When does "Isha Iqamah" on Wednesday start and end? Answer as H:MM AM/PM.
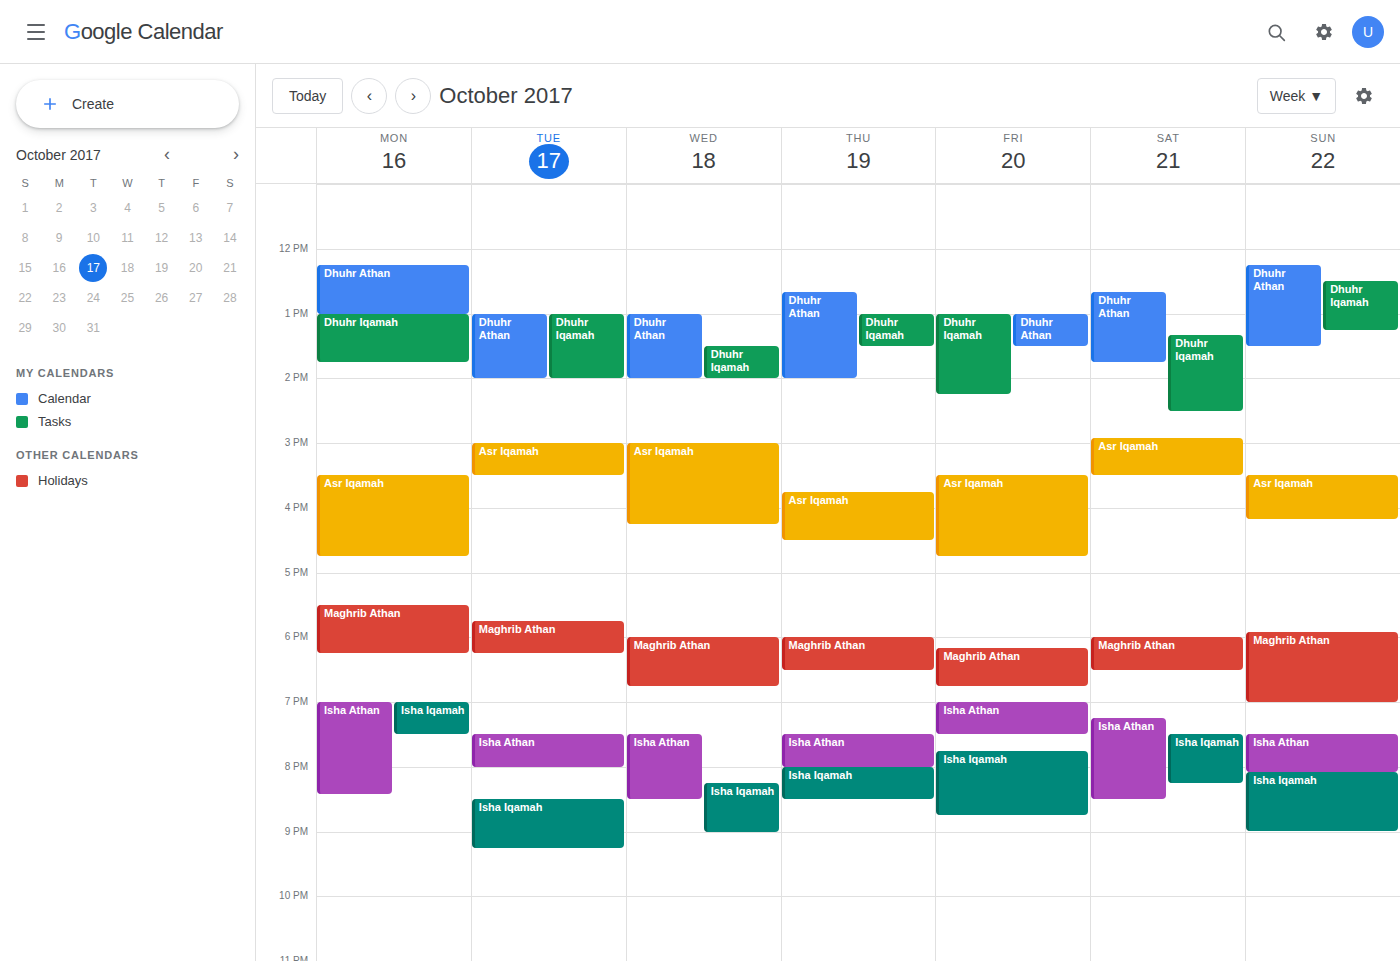
8:15 PM to 9:00 PM